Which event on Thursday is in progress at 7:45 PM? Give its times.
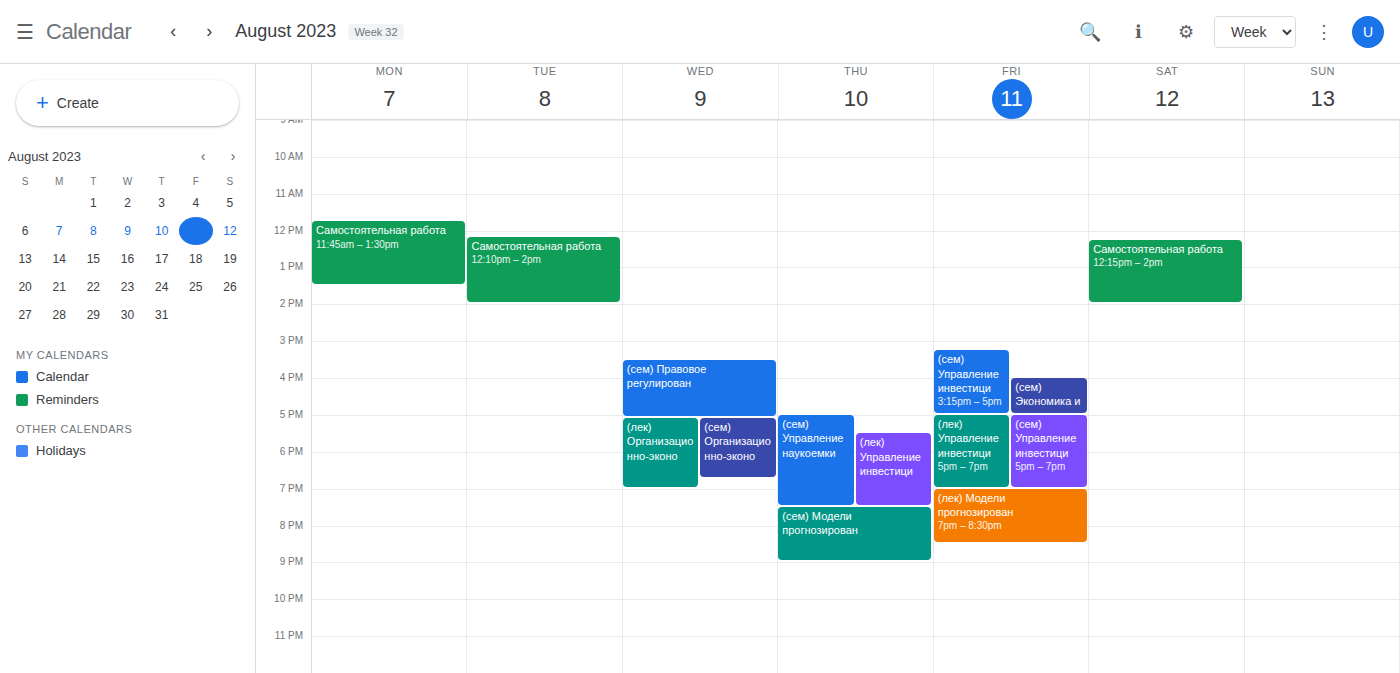
"(сем) Модели прогнозирован", 7:30 PM to 9:00 PM